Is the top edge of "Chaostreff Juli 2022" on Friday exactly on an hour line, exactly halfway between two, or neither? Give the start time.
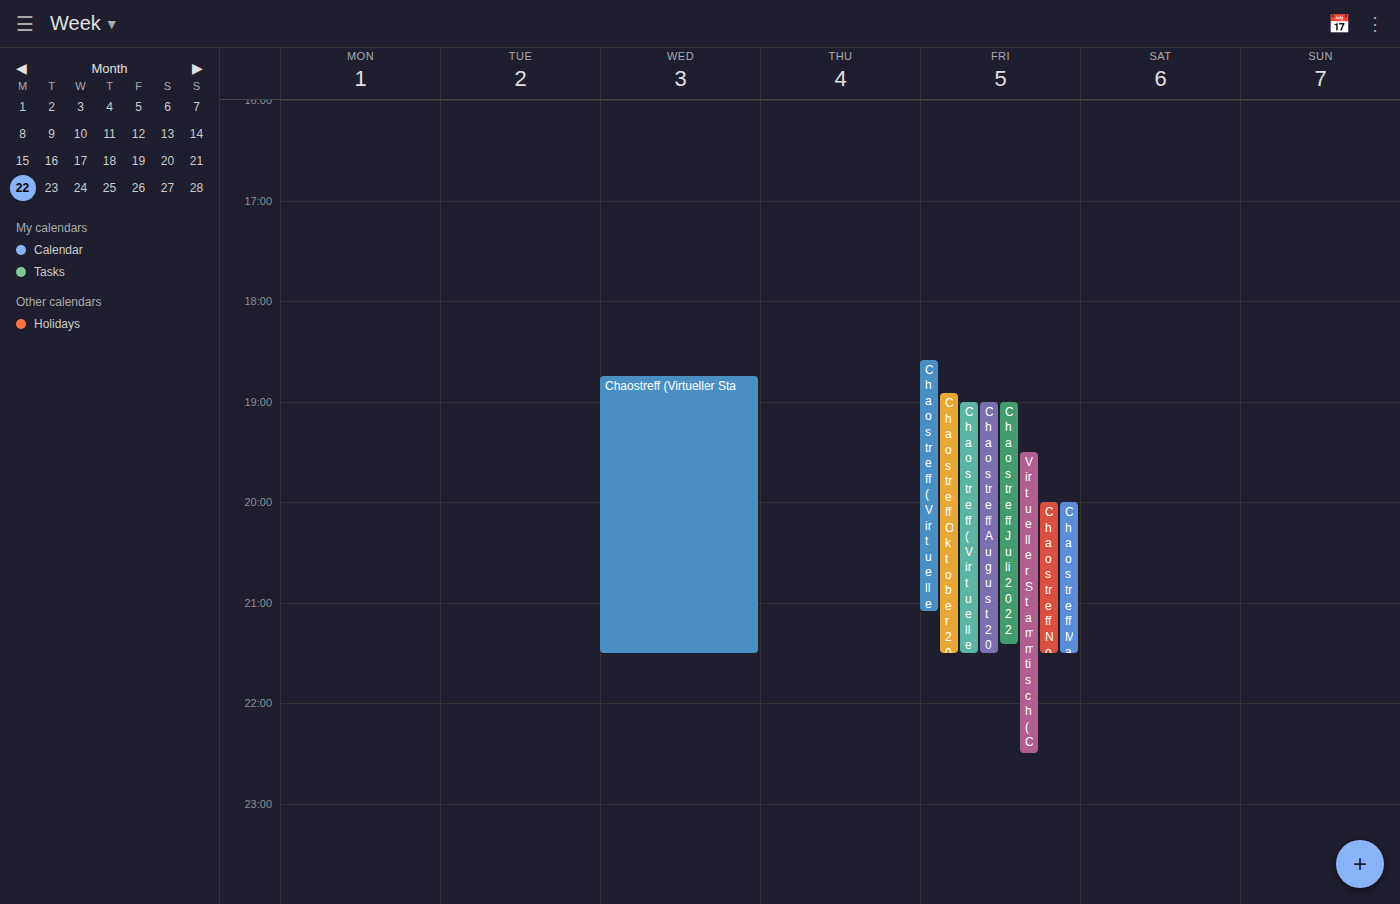
7:00 PM -- exactly on the 7 PM line.